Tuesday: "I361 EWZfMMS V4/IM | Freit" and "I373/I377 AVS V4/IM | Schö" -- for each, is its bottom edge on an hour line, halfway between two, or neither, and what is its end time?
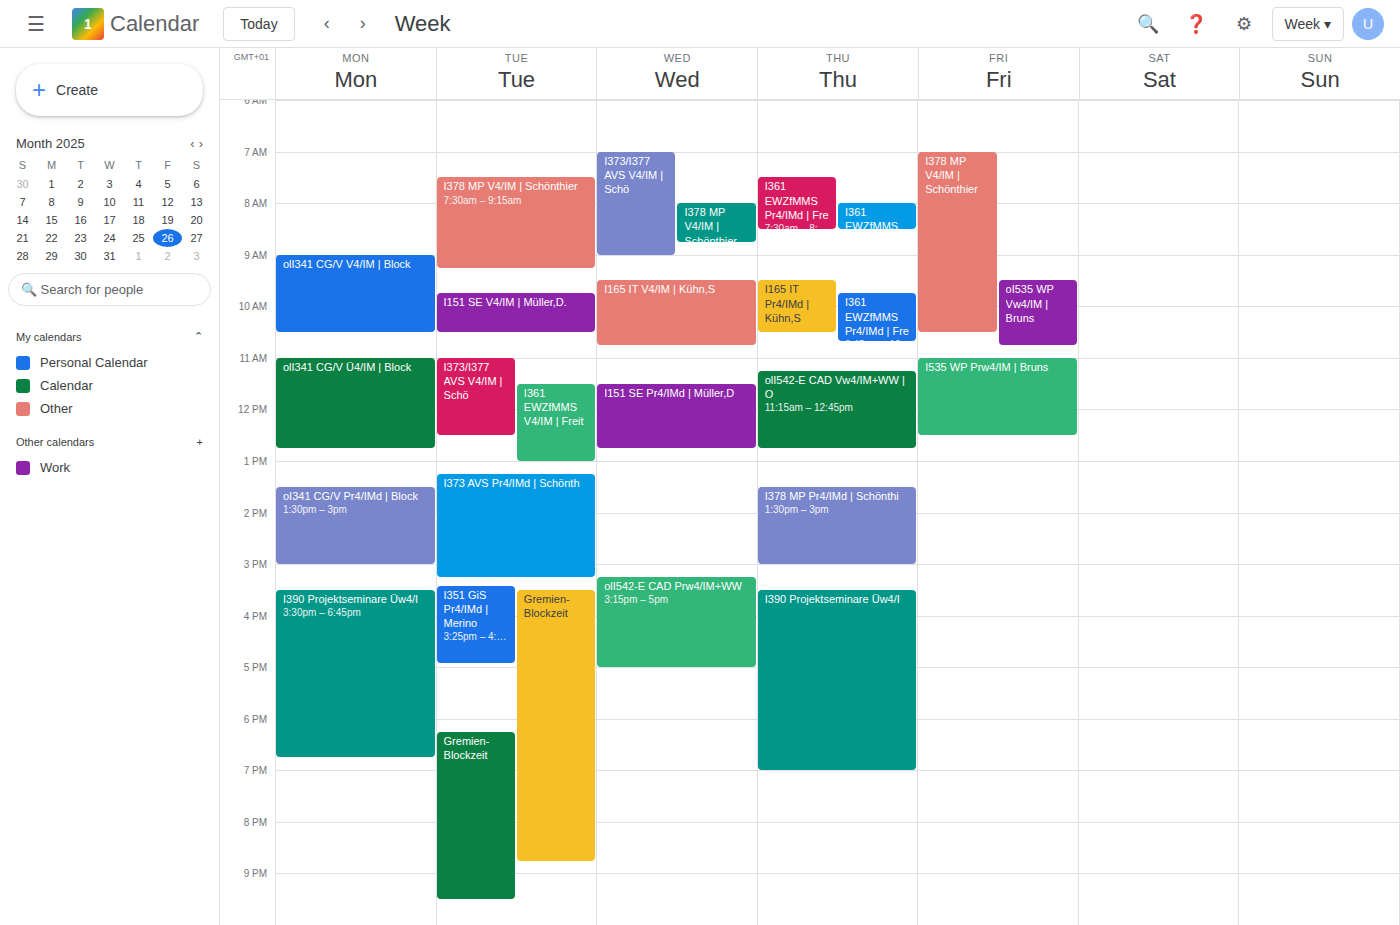
"I361 EWZfMMS V4/IM | Freit": 1:00 PM, exactly on the 1 PM line. "I373/I377 AVS V4/IM | Schö": 12:30 PM, halfway between the 12 PM and 1 PM lines.